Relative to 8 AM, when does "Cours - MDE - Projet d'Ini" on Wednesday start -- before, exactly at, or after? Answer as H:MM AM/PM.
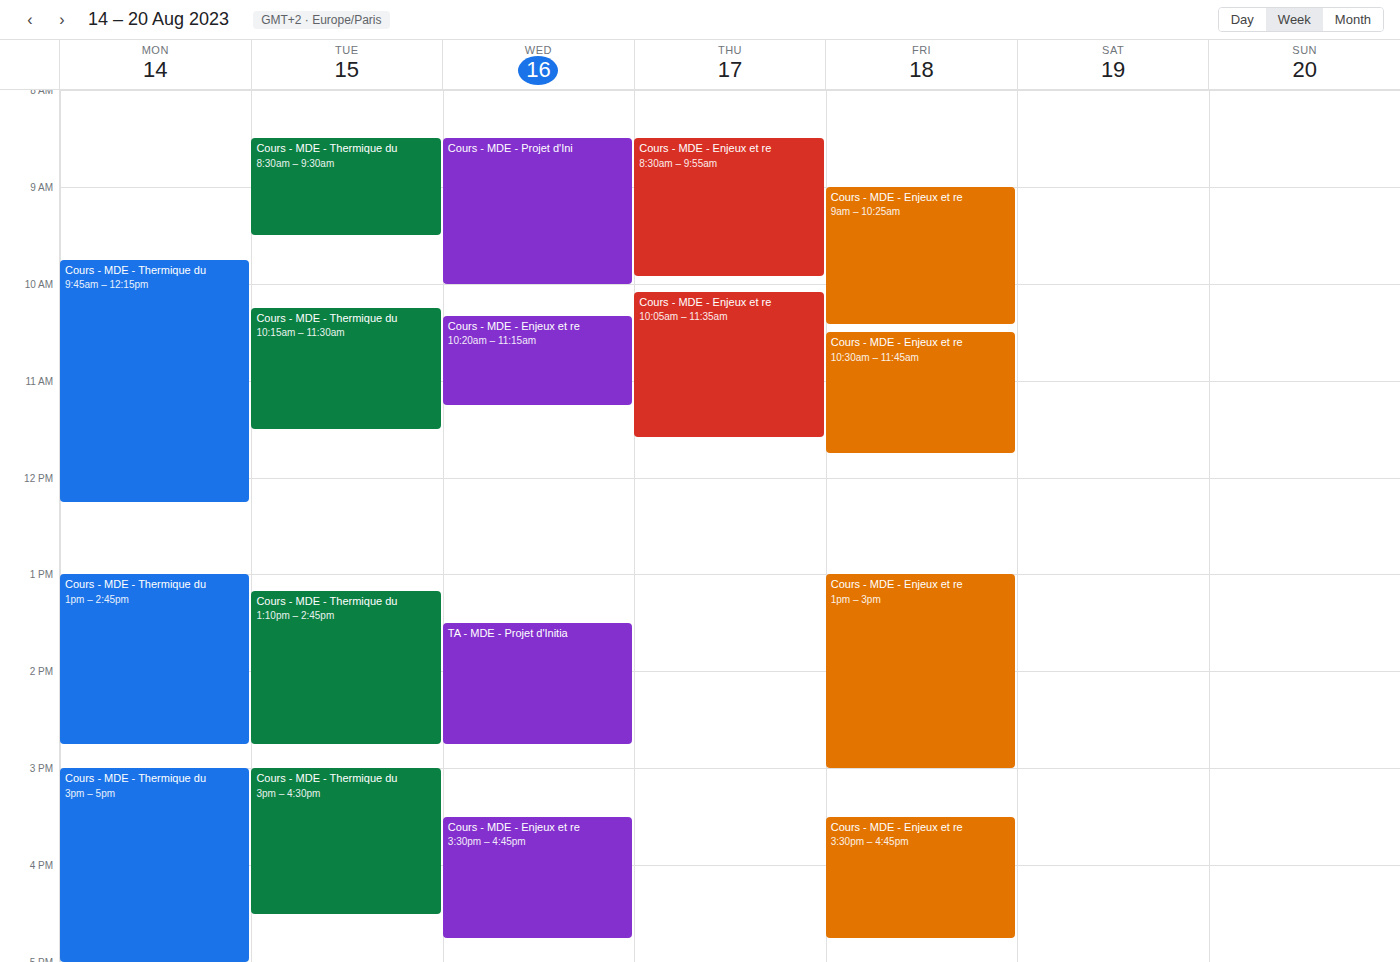
8:30 AM -- after 8 AM, 30 minutes below the 8 AM line.